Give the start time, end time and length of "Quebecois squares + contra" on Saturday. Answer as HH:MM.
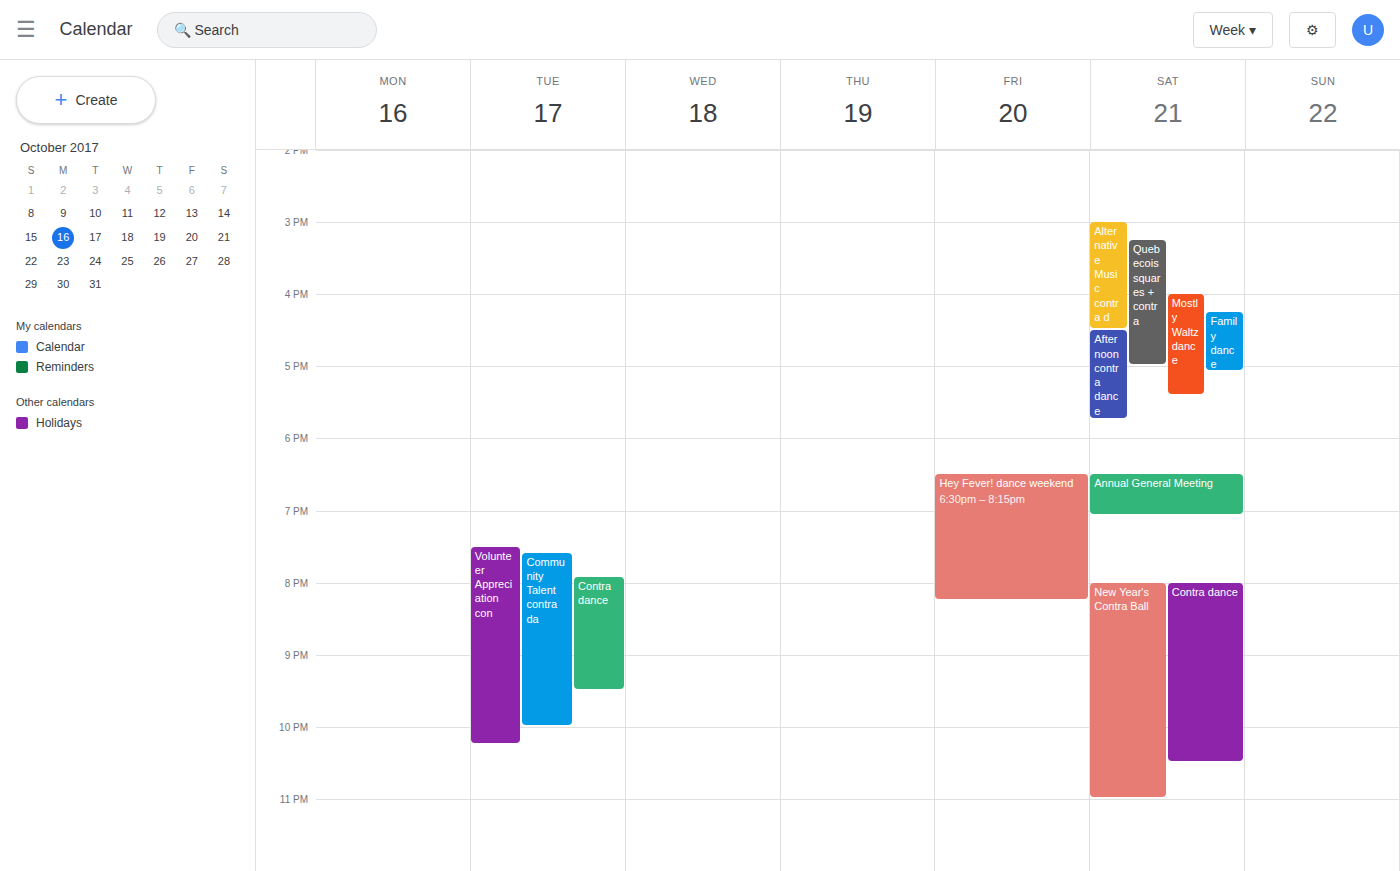
15:15 to 17:00, 1 hour 45 minutes